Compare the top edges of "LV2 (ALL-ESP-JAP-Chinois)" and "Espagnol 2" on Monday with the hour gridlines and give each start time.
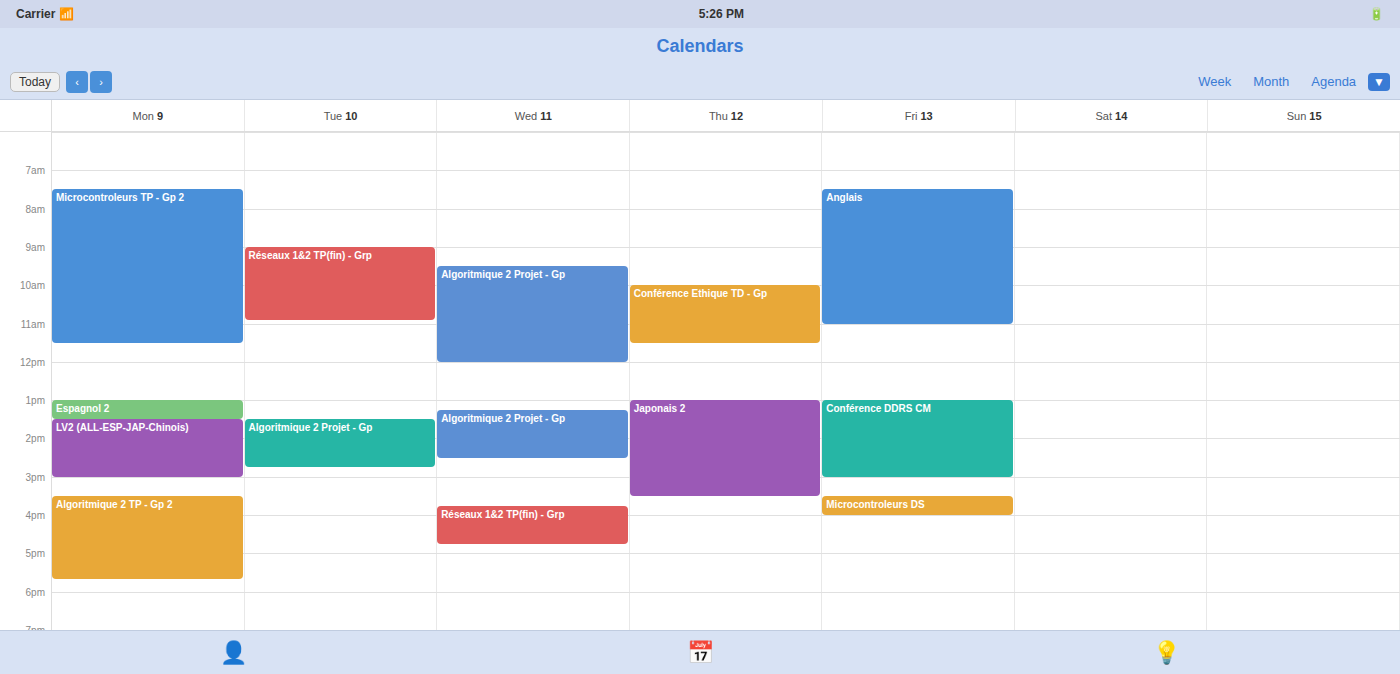
"LV2 (ALL-ESP-JAP-Chinois)": 1:30 PM, halfway between the 1 PM and 2 PM lines. "Espagnol 2": 1:00 PM, exactly on the 1 PM line.